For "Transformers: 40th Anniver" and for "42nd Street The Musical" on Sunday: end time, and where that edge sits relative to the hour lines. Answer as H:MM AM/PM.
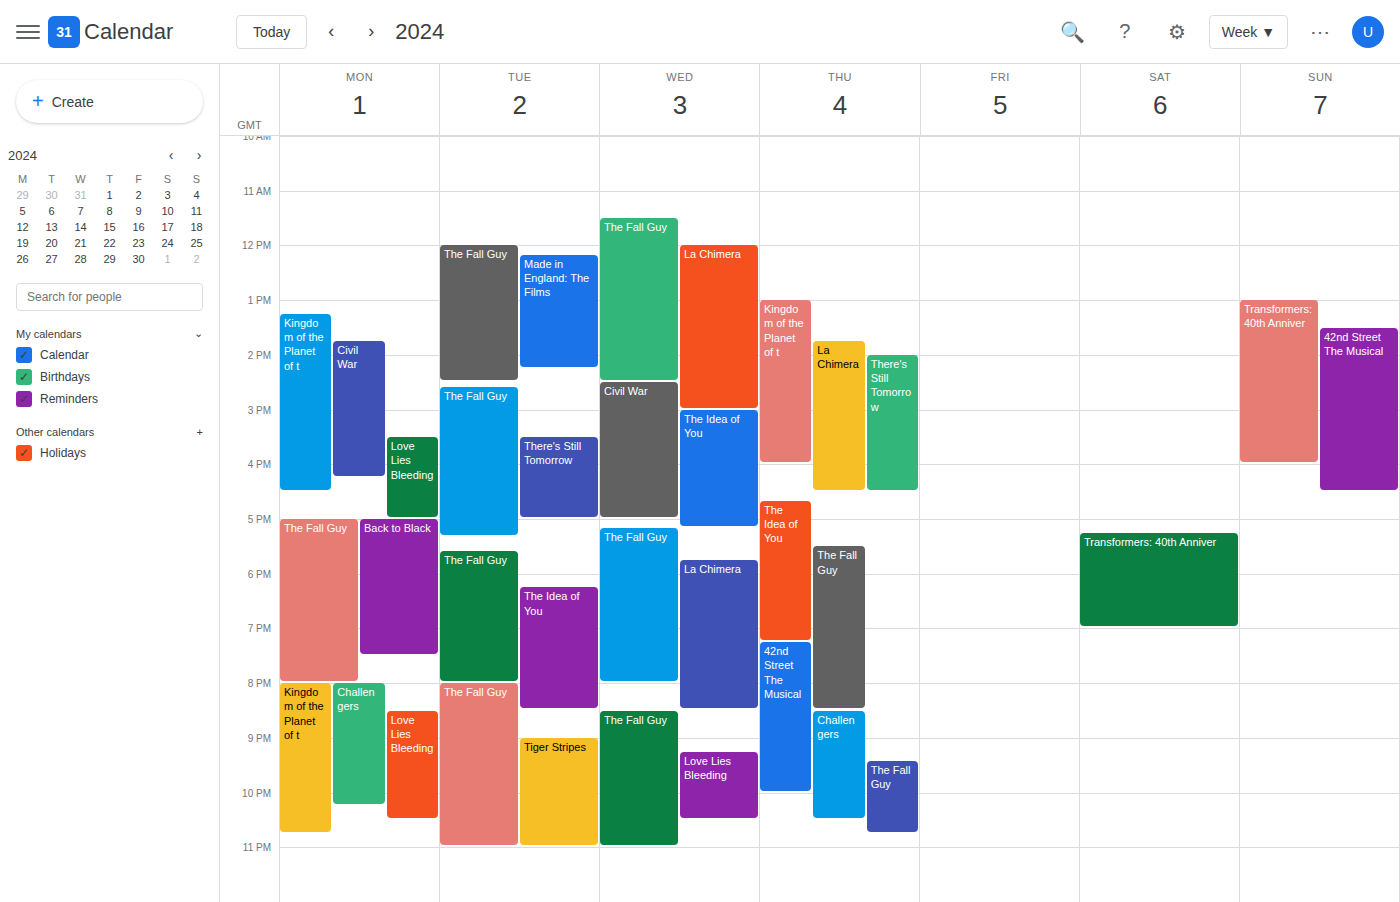
"Transformers: 40th Anniver": 4:00 PM, exactly on the 4 PM line. "42nd Street The Musical": 4:30 PM, halfway between the 4 PM and 5 PM lines.